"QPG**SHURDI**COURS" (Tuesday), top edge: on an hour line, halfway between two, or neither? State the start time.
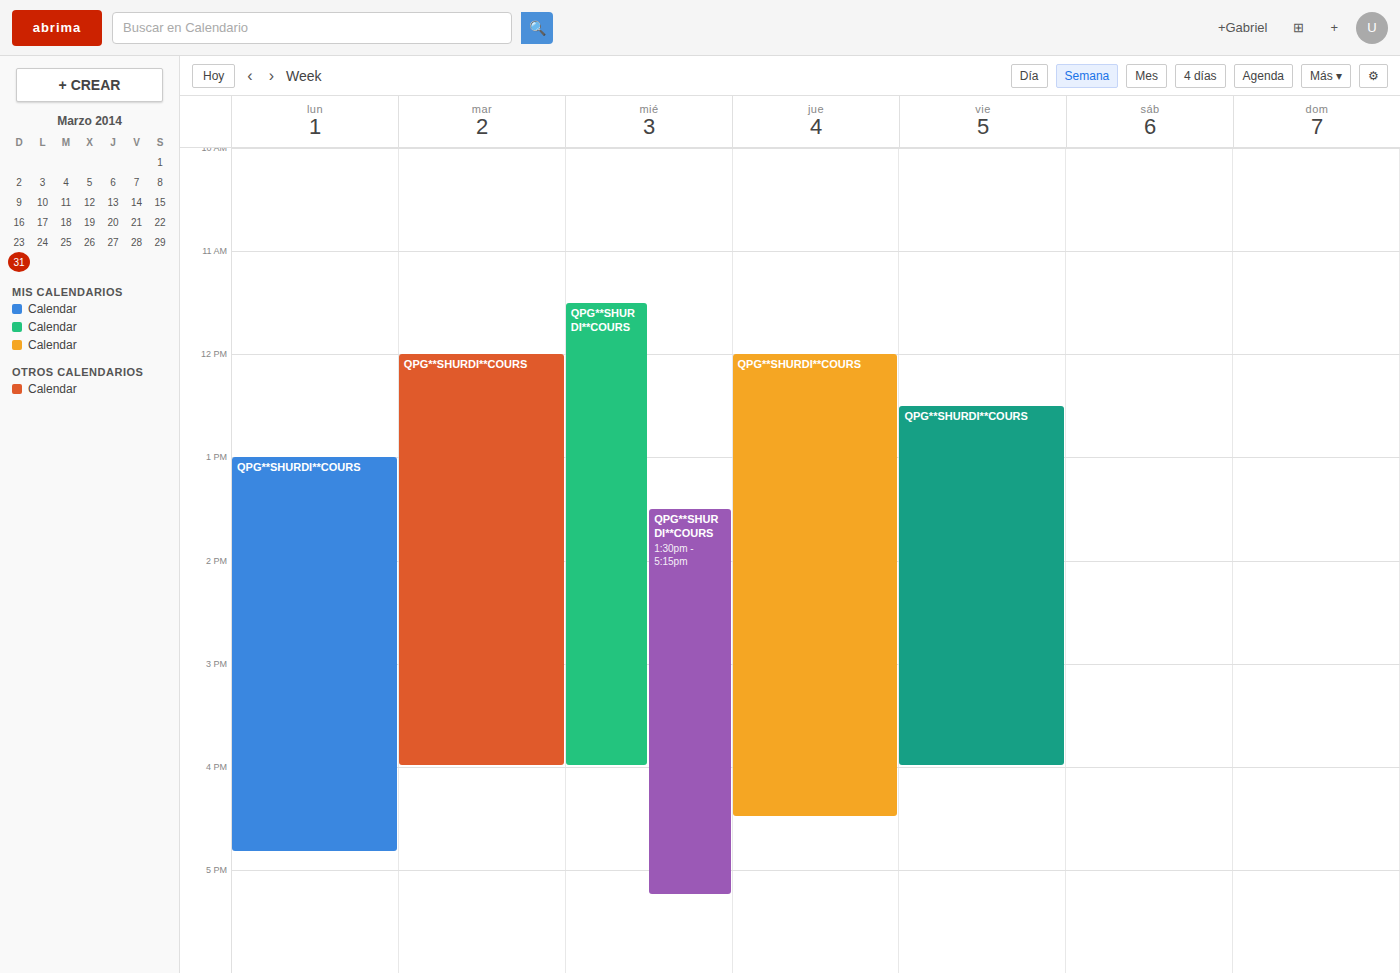
12:00 PM -- exactly on the 12 PM line.